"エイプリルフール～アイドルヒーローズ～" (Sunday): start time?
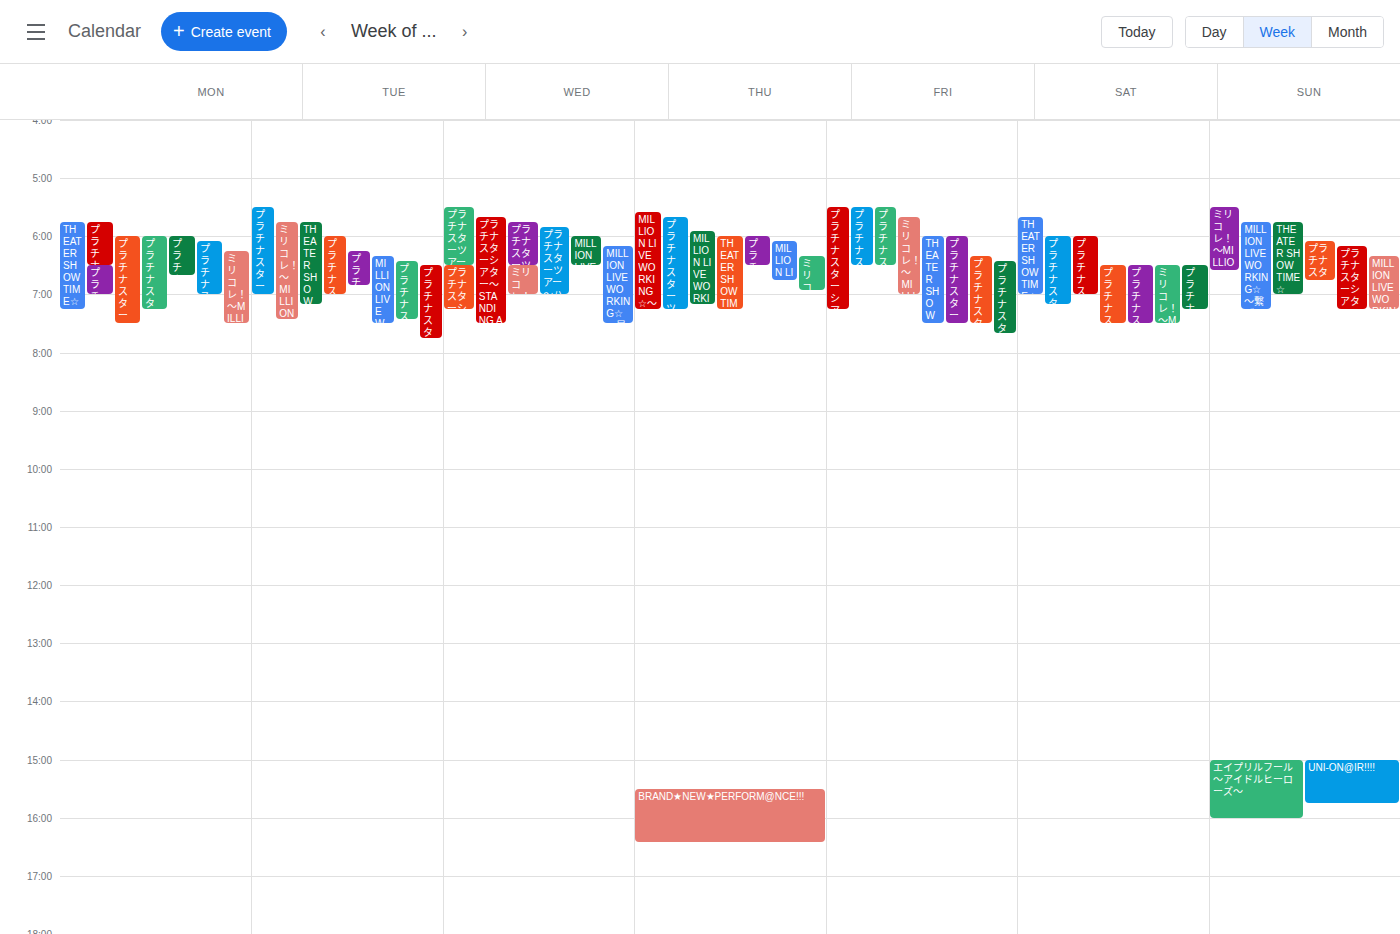
15:00